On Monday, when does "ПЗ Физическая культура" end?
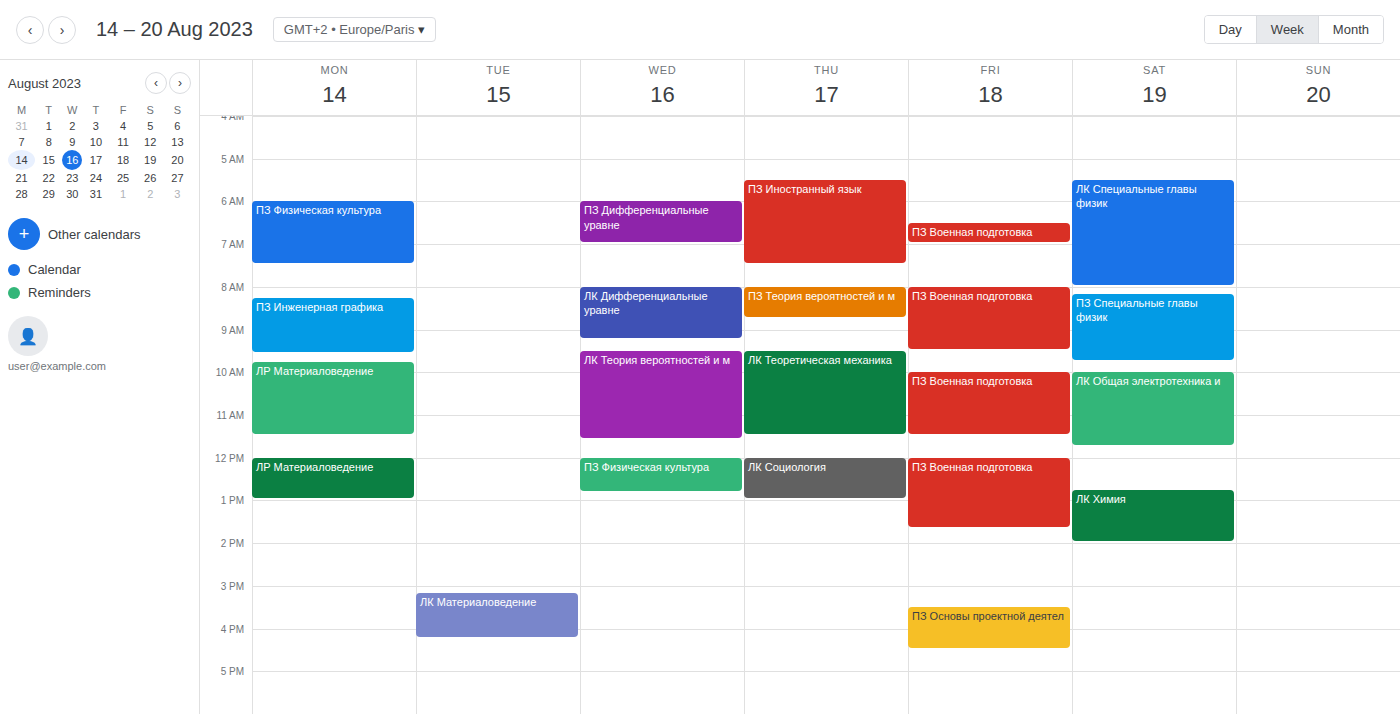
07:30